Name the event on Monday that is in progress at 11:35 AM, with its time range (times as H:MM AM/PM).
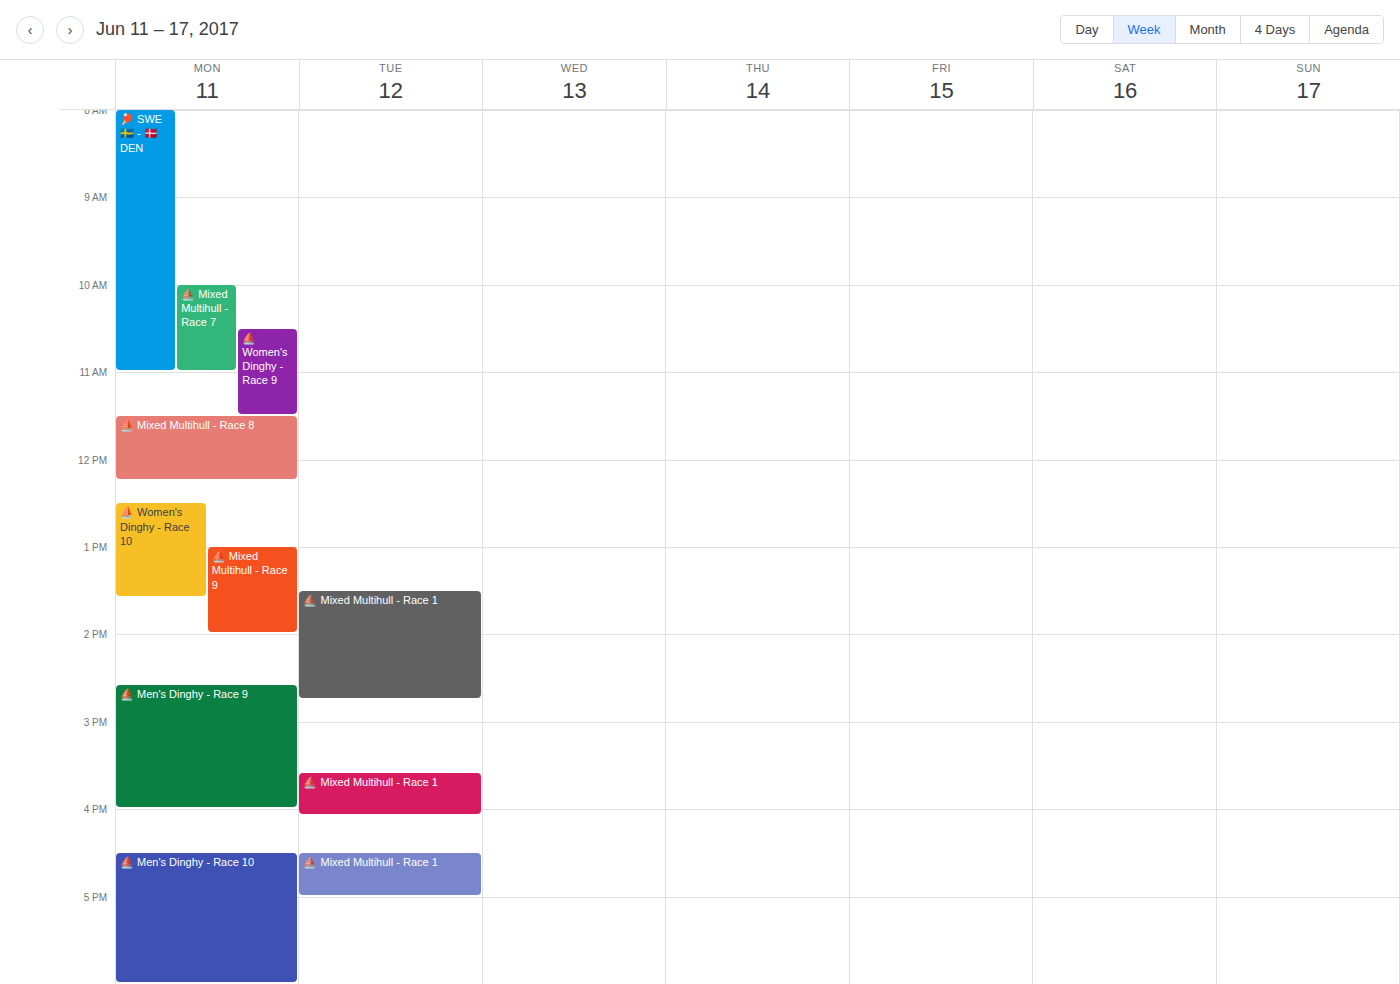
"⛵ Mixed Multihull - Race 8", 11:30 AM to 12:15 PM